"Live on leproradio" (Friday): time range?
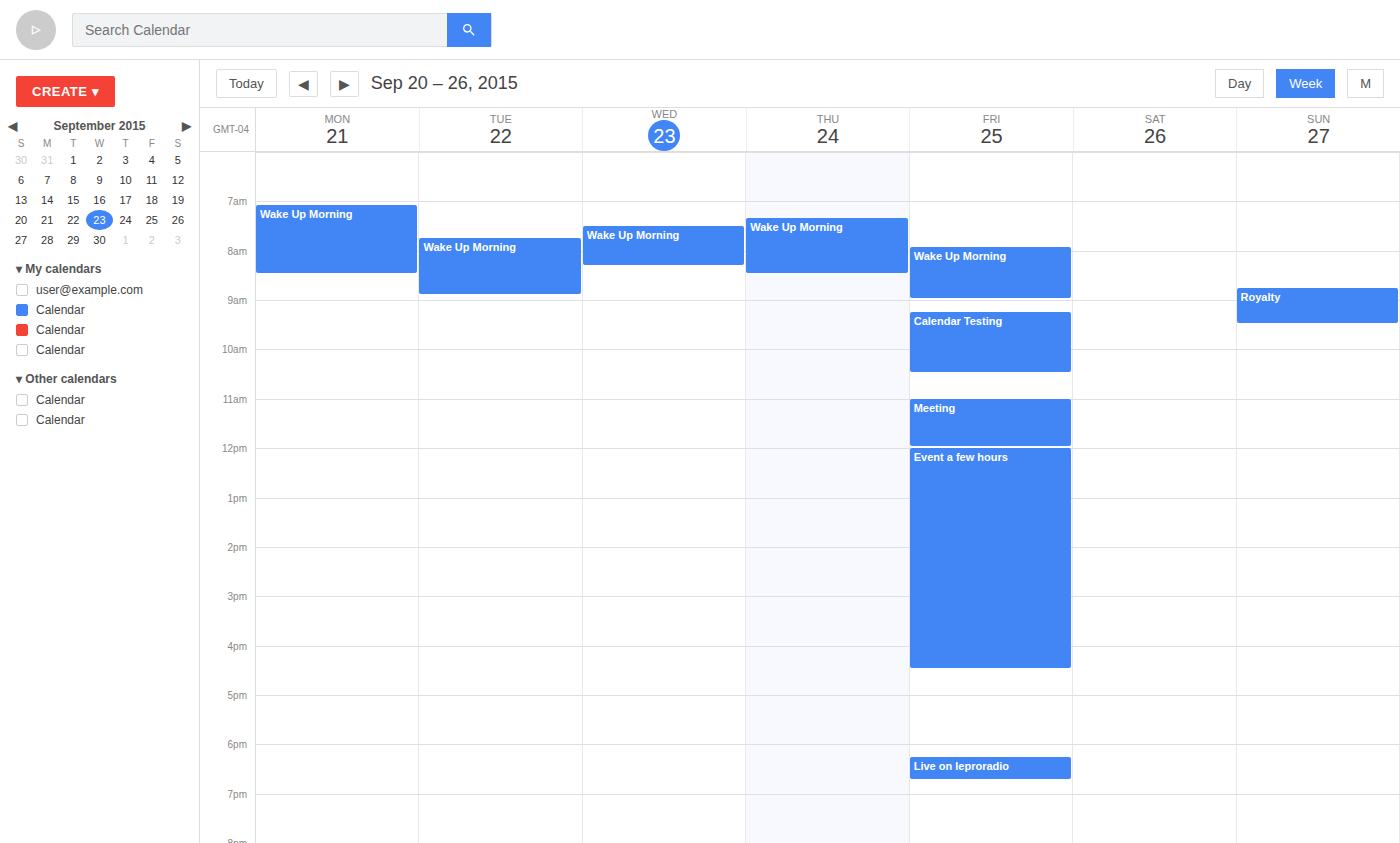
18:15 to 18:45